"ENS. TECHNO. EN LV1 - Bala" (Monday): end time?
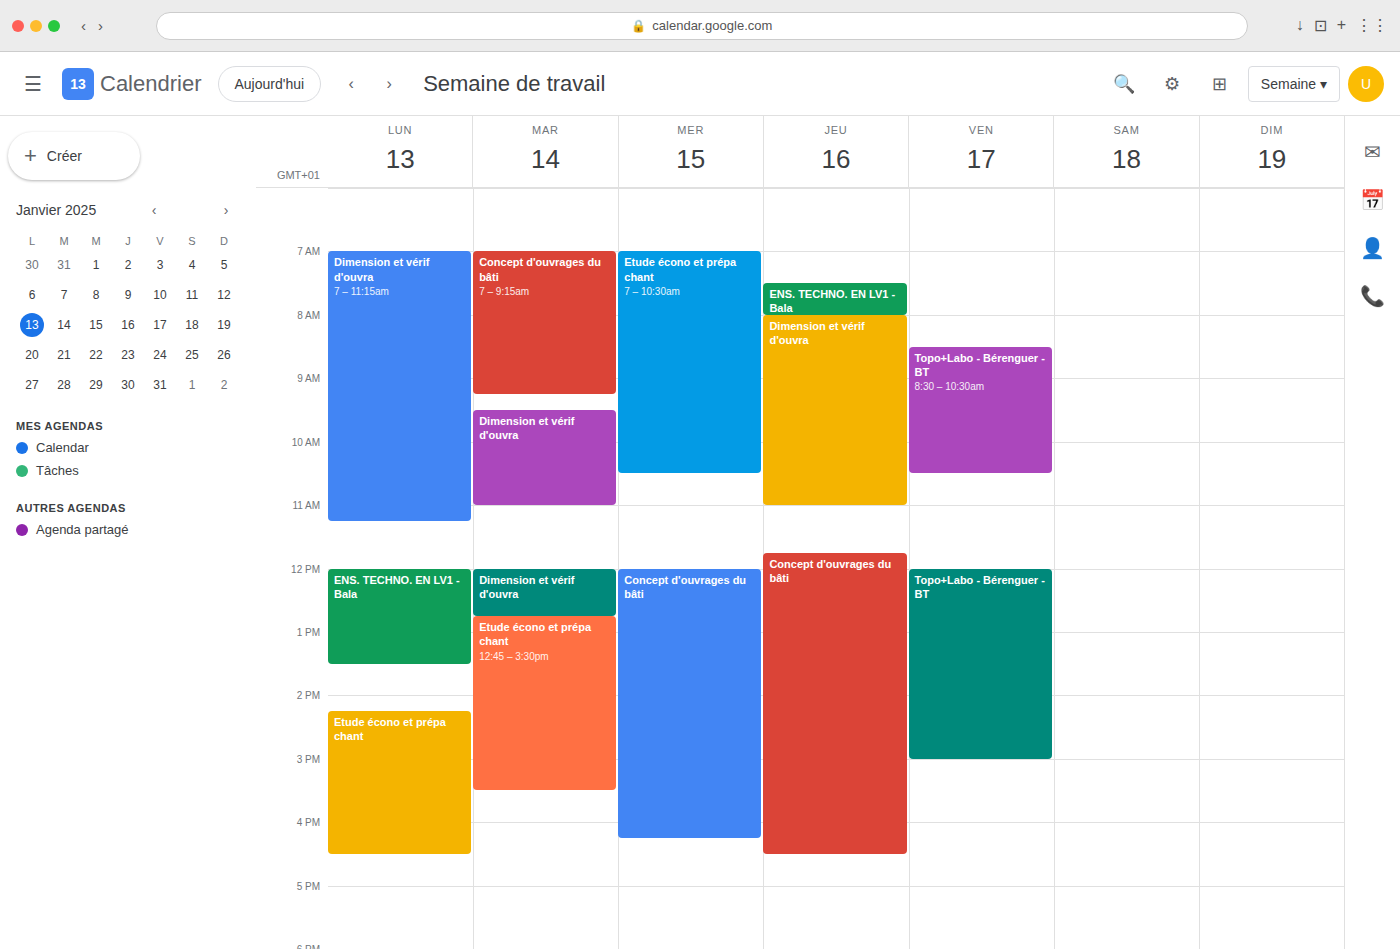
1:30 PM